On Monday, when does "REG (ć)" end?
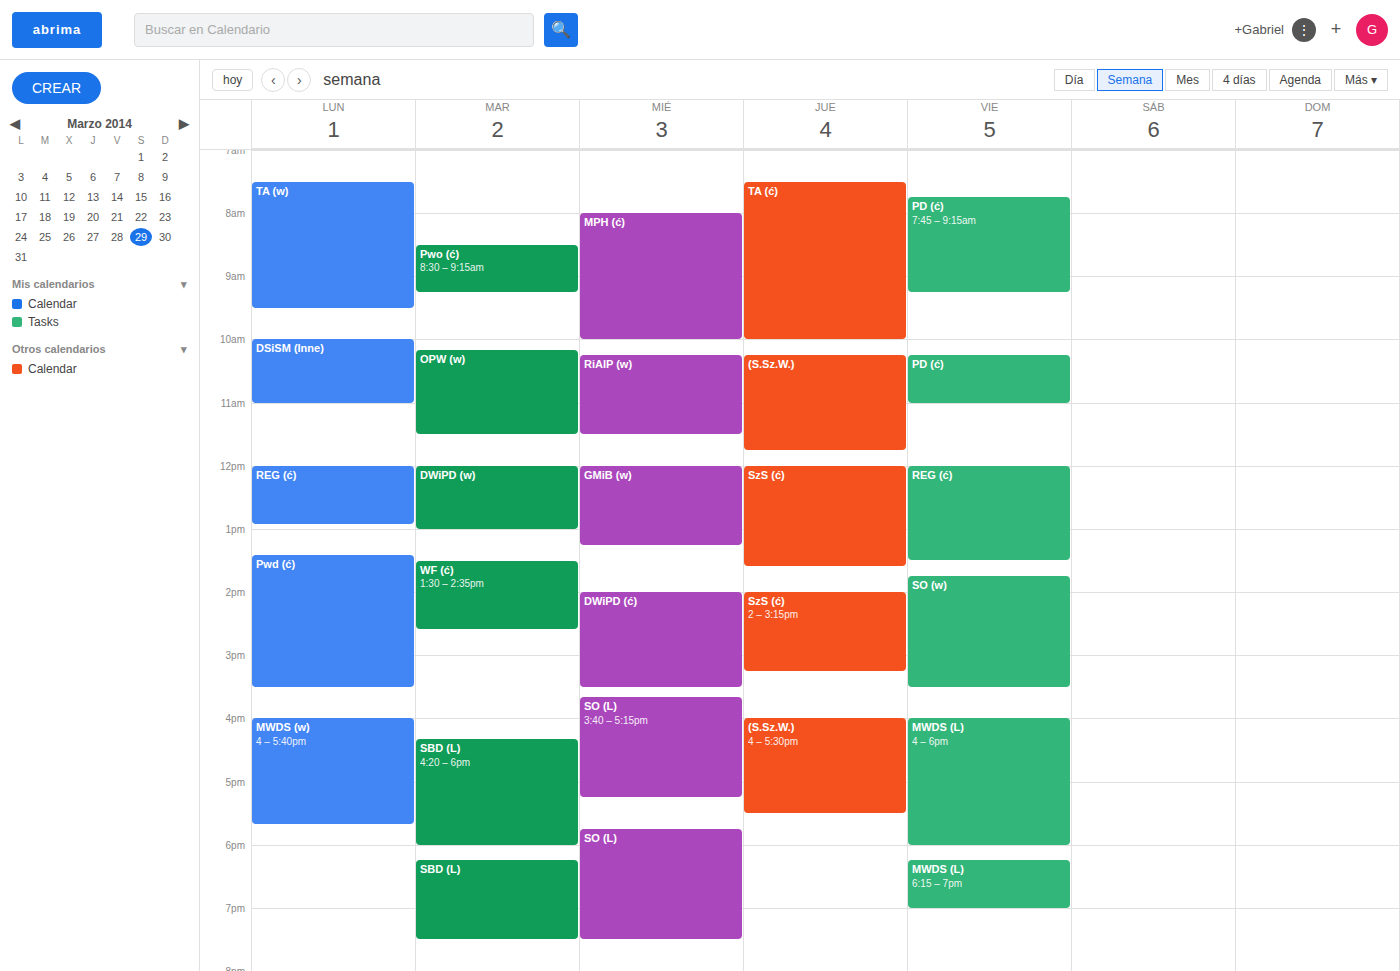
12:55 PM